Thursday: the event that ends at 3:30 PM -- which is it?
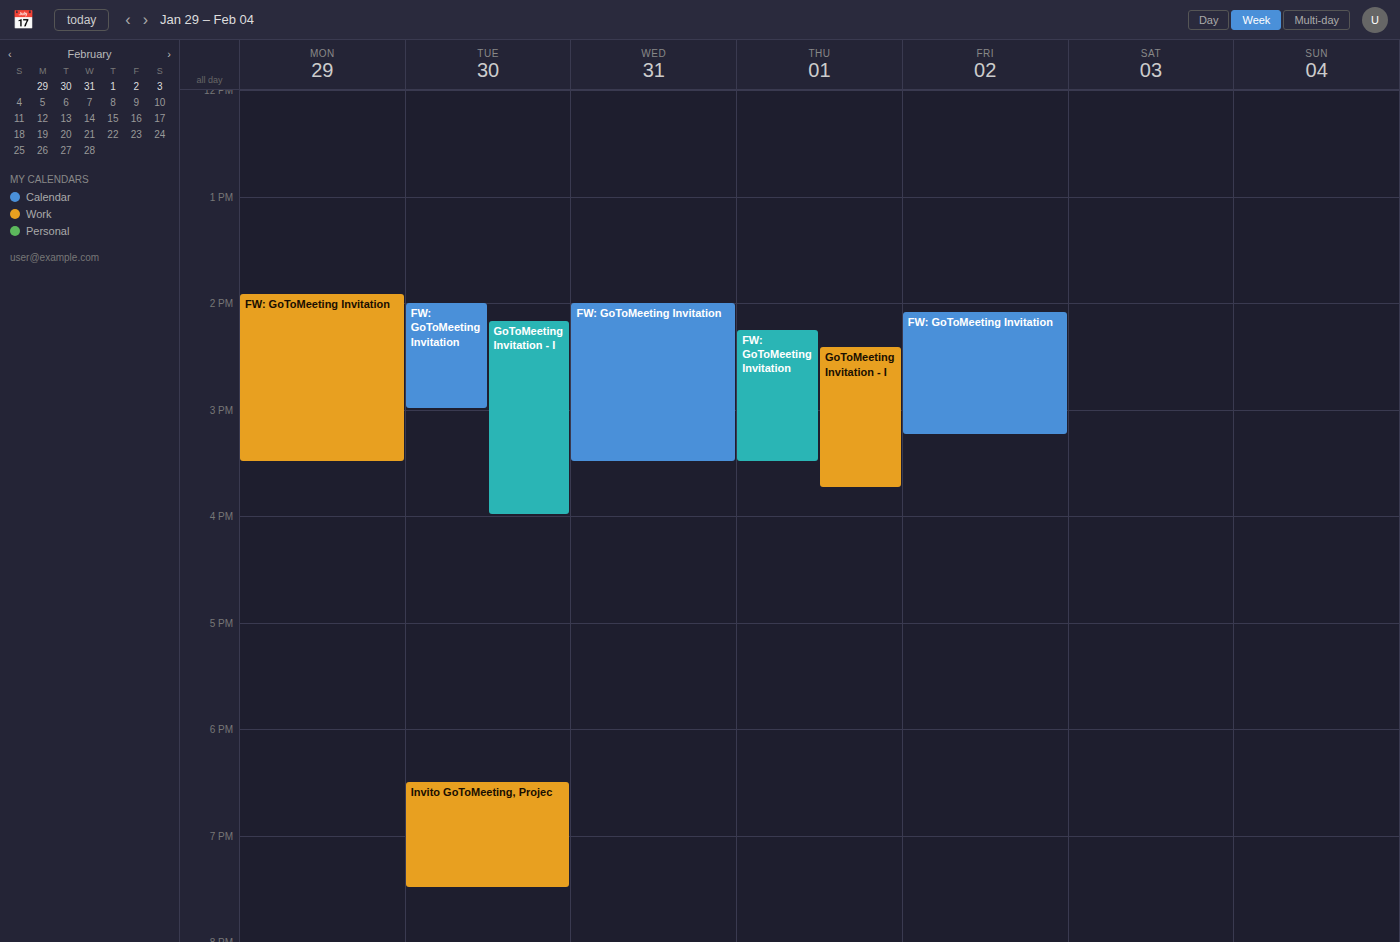
"FW: GoToMeeting Invitation"